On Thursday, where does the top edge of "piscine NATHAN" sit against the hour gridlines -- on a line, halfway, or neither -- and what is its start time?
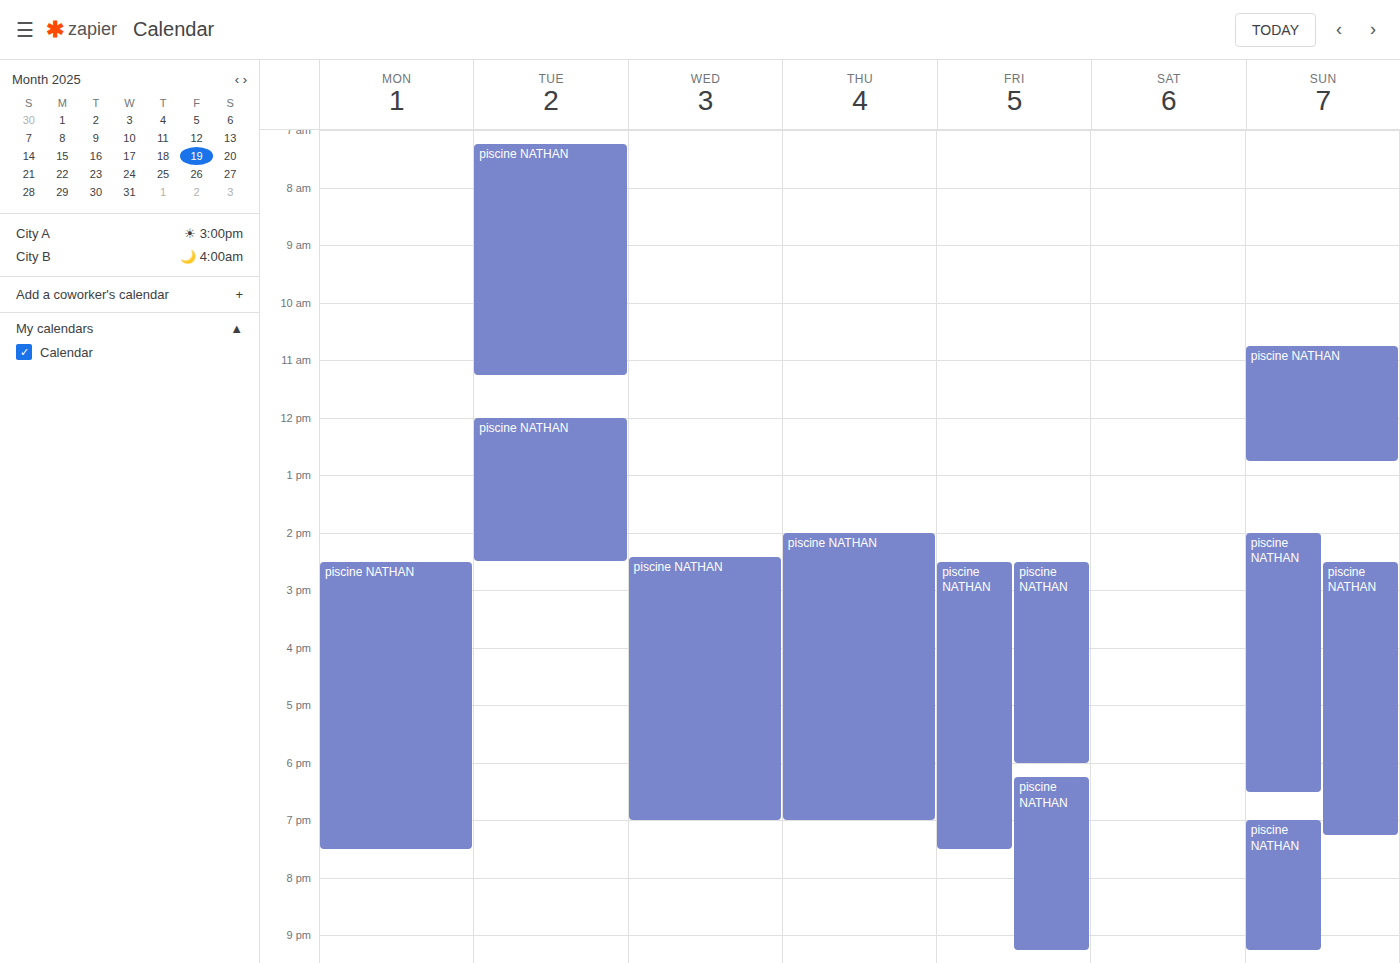
14:00 -- exactly on the 14:00 line.